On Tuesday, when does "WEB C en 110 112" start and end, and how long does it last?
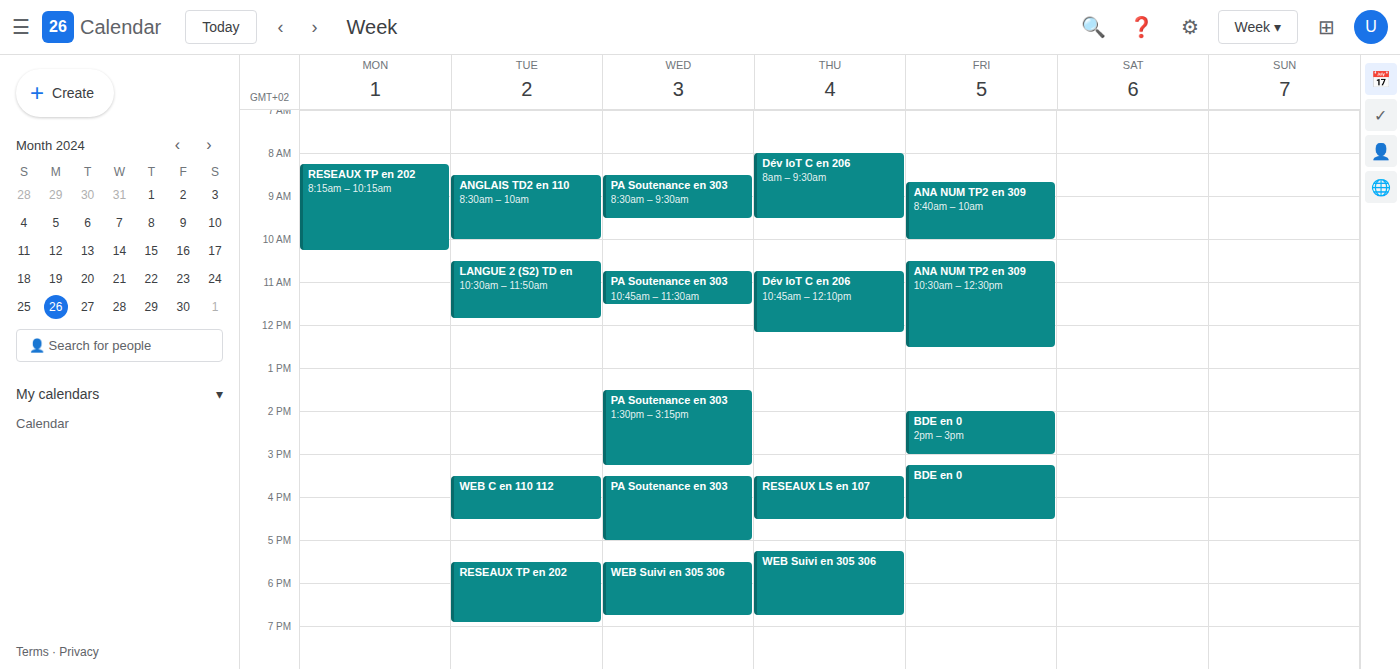
3:30 PM to 4:30 PM, 1 hour